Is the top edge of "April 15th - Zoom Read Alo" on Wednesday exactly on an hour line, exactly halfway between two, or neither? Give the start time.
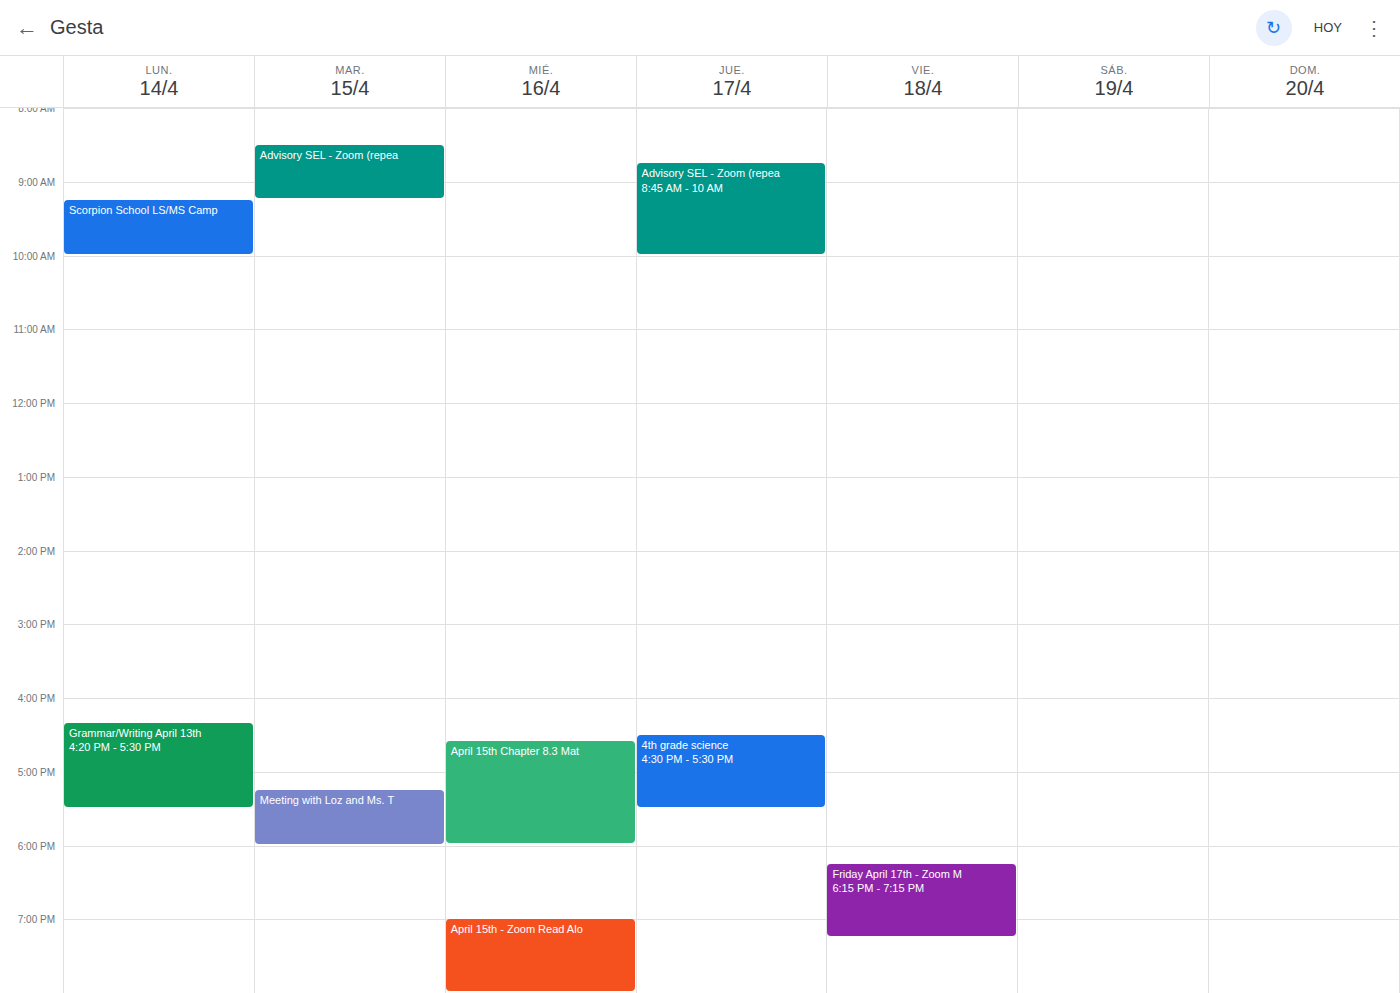
7:00 PM -- exactly on the 7 PM line.